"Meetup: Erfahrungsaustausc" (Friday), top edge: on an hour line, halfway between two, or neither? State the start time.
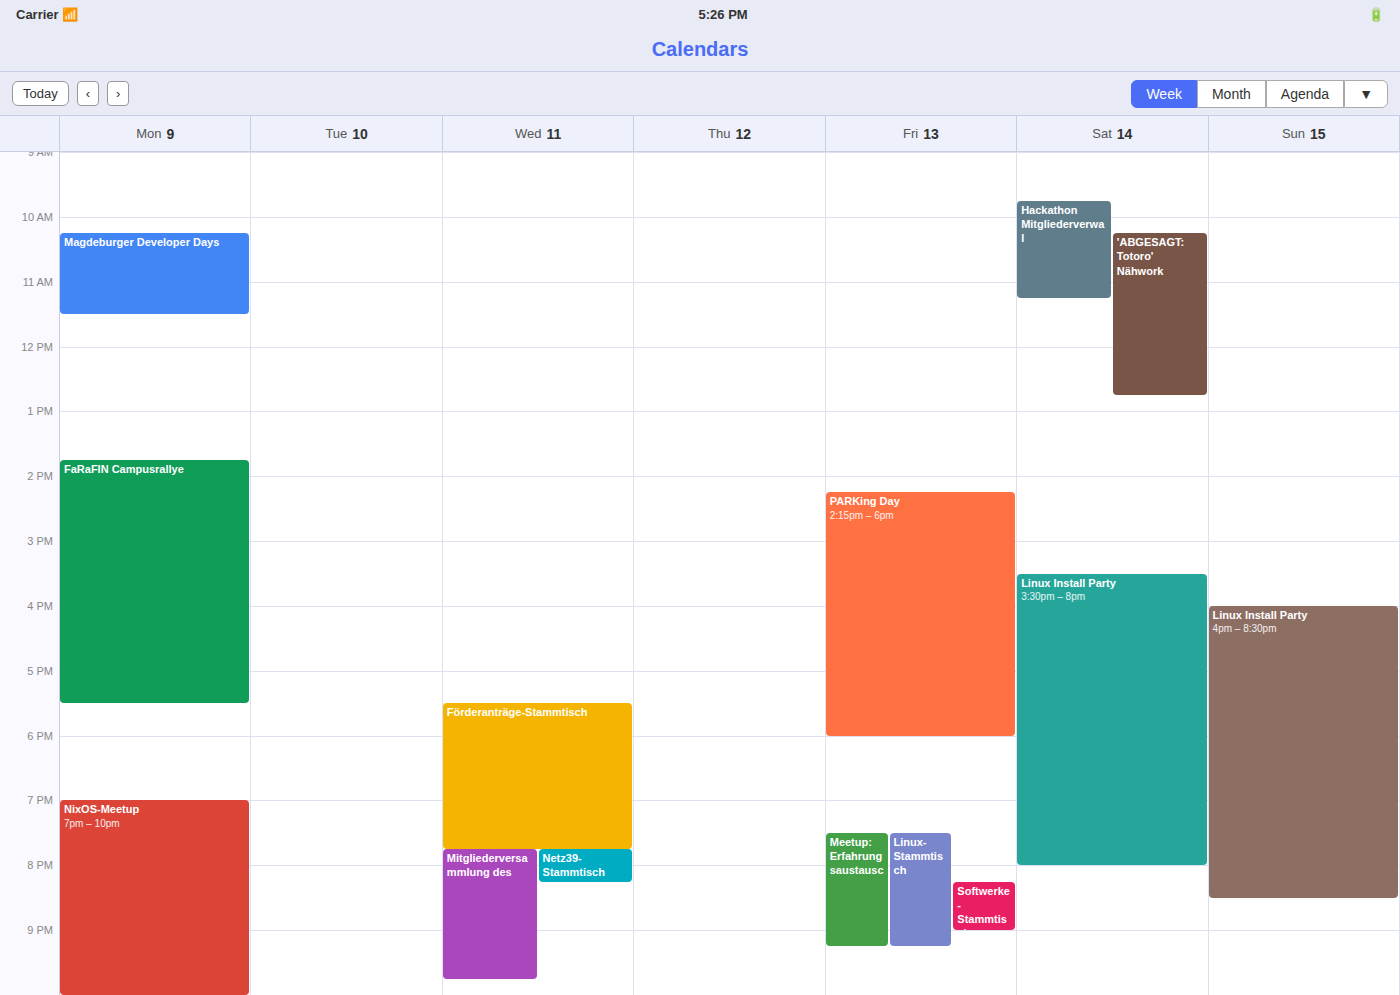
7:30 PM -- halfway between the 7 PM and 8 PM lines.